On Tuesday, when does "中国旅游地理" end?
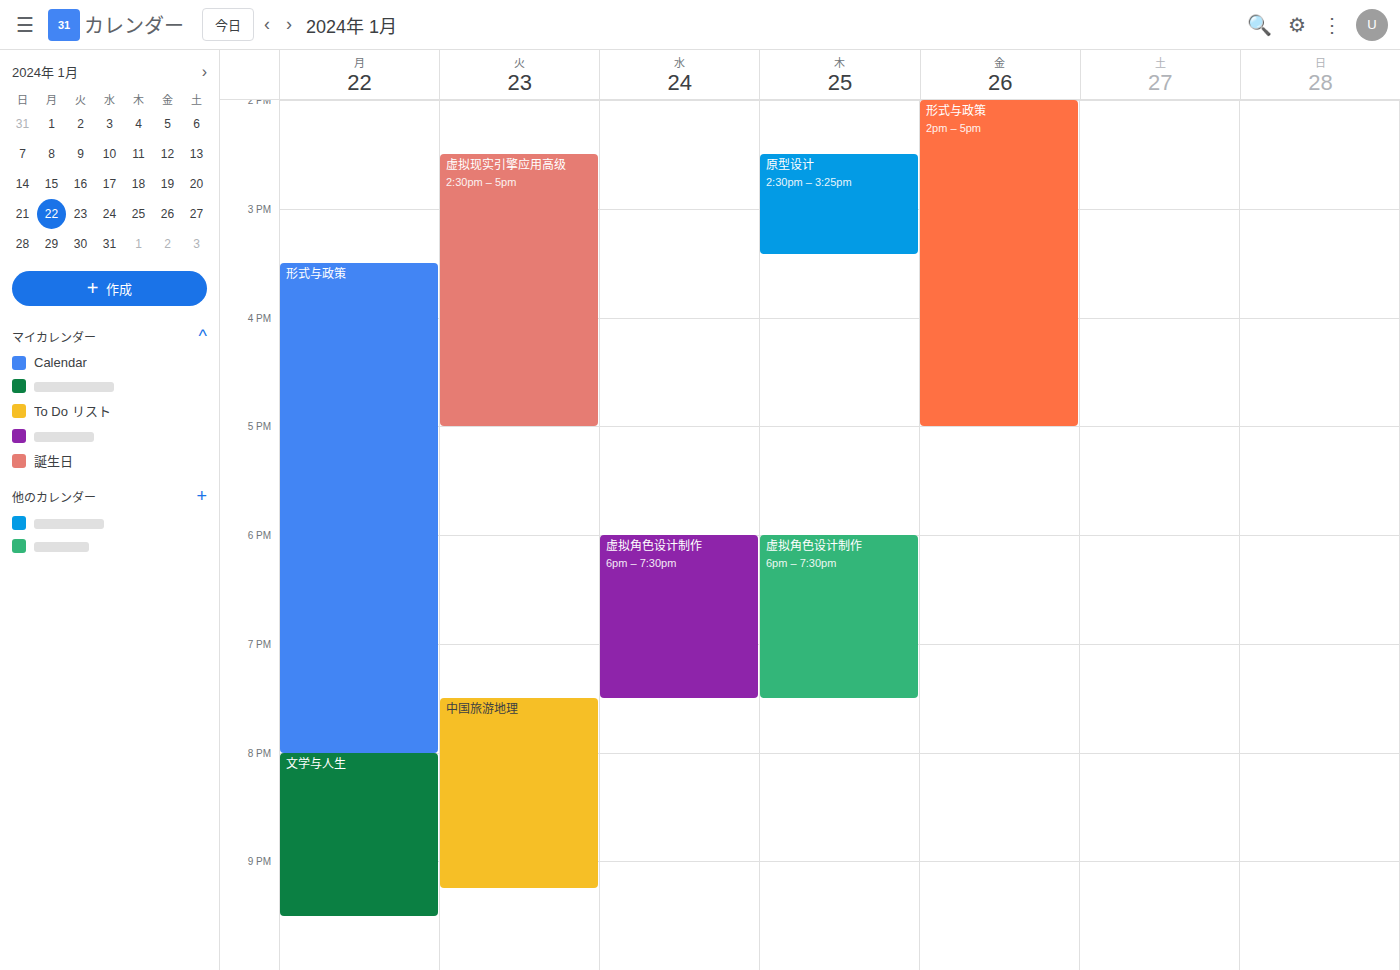
9:15 PM